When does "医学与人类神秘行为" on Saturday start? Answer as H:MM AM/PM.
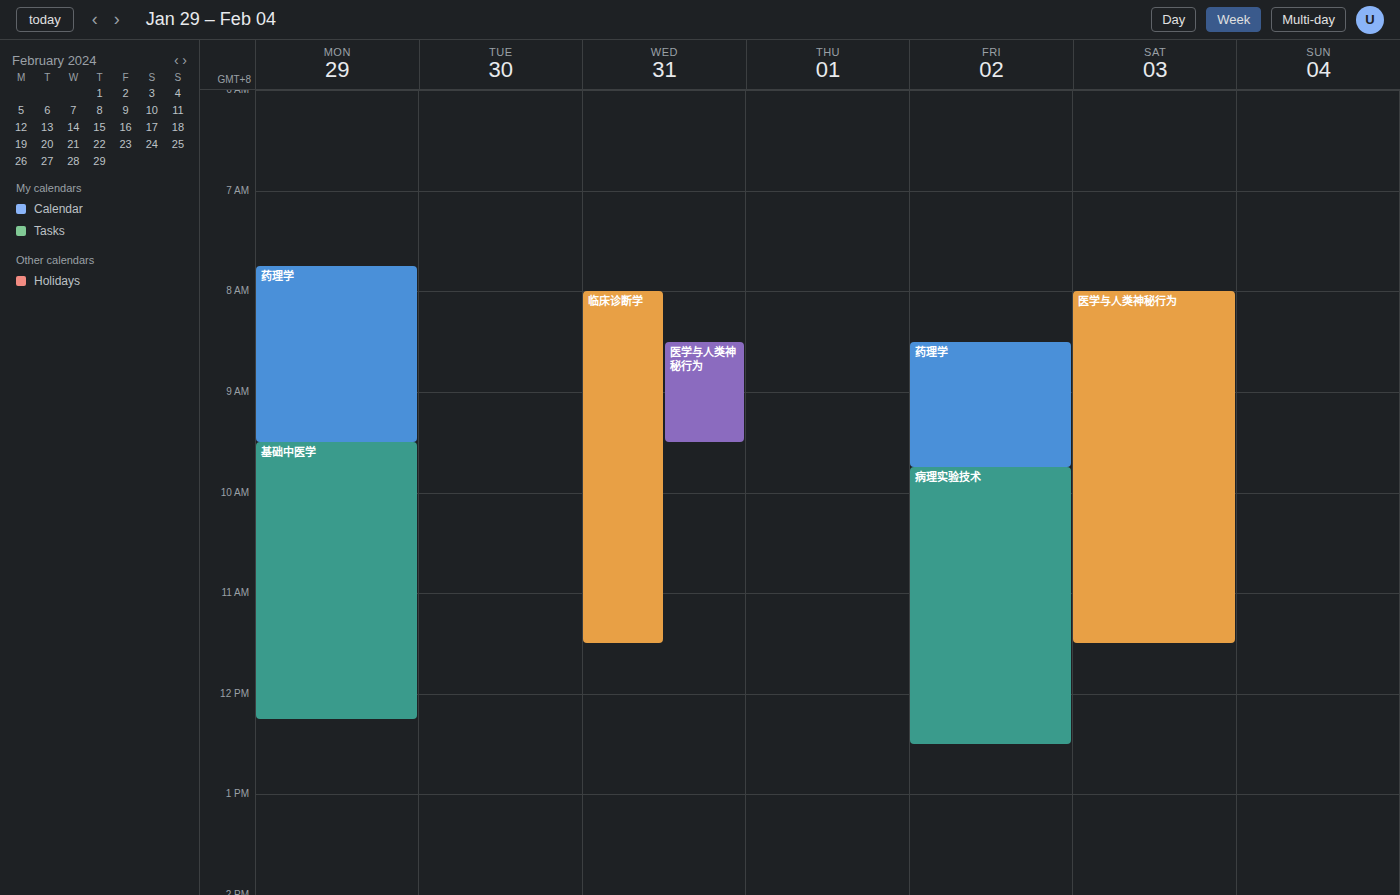
8:00 AM